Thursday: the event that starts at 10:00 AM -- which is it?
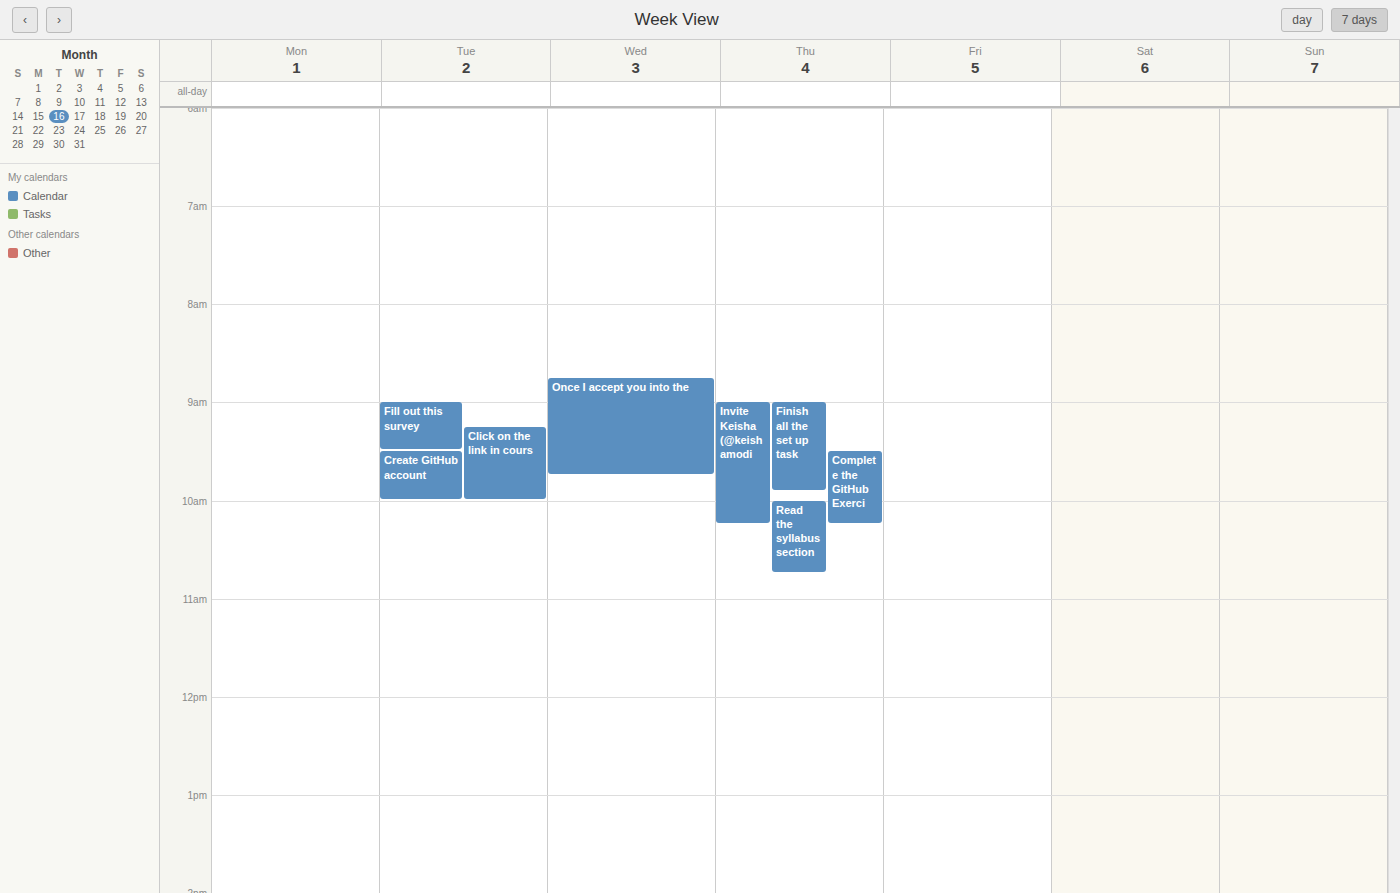
"Read the syllabus section"